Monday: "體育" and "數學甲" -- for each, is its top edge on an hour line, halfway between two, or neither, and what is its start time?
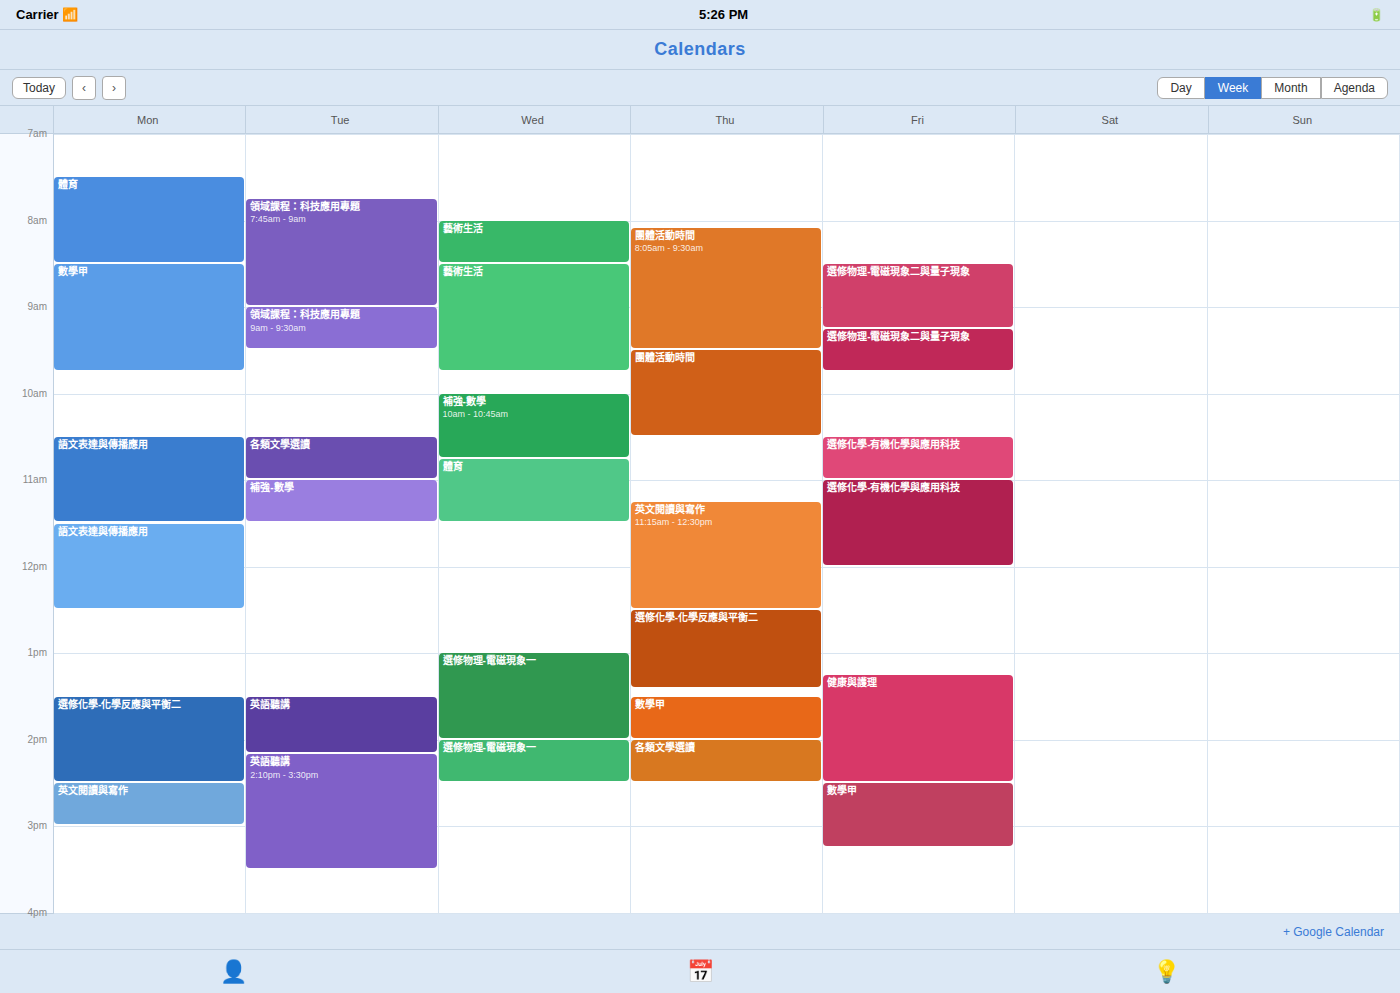
"體育": 7:30 AM, halfway between the 7 AM and 8 AM lines. "數學甲": 8:30 AM, halfway between the 8 AM and 9 AM lines.